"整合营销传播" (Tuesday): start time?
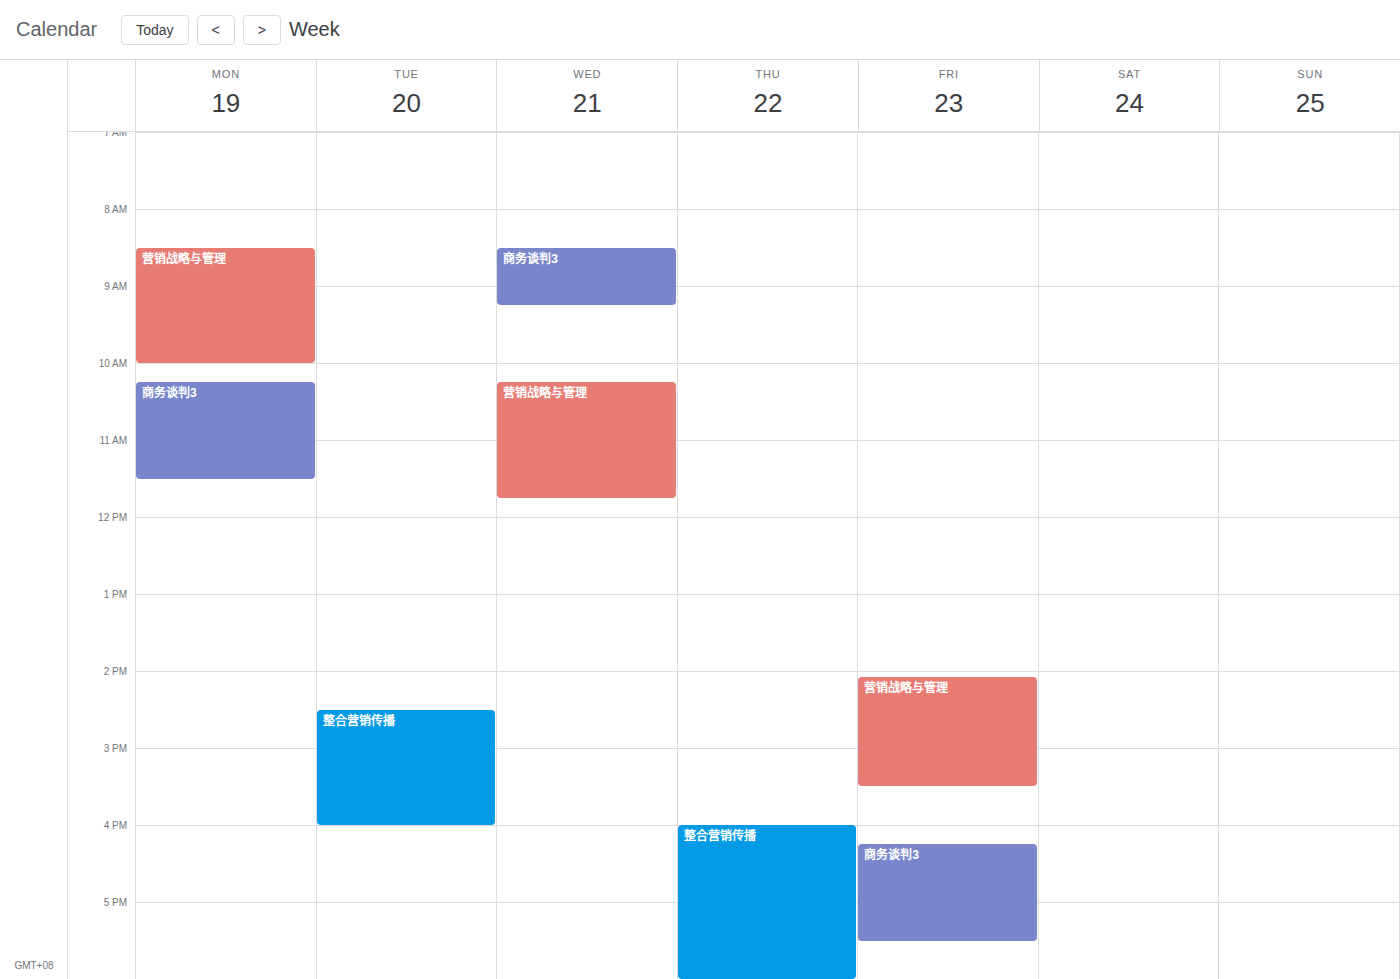
2:30 PM